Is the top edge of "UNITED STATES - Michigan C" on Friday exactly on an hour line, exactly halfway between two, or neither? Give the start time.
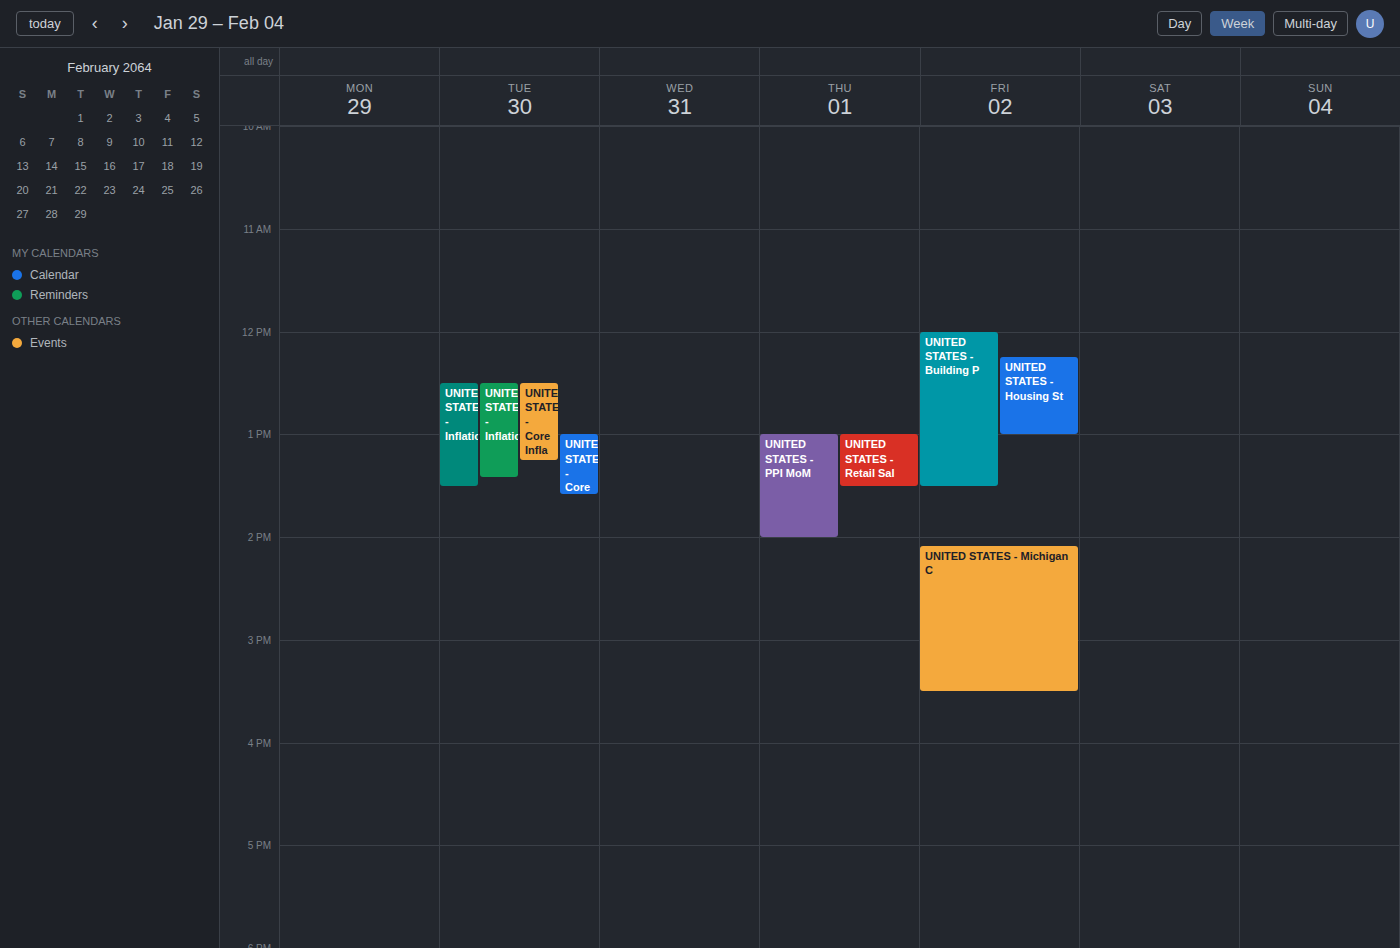
2:05 PM -- neither: 5 minutes below the 2 PM line and 55 minutes above the 3 PM line.